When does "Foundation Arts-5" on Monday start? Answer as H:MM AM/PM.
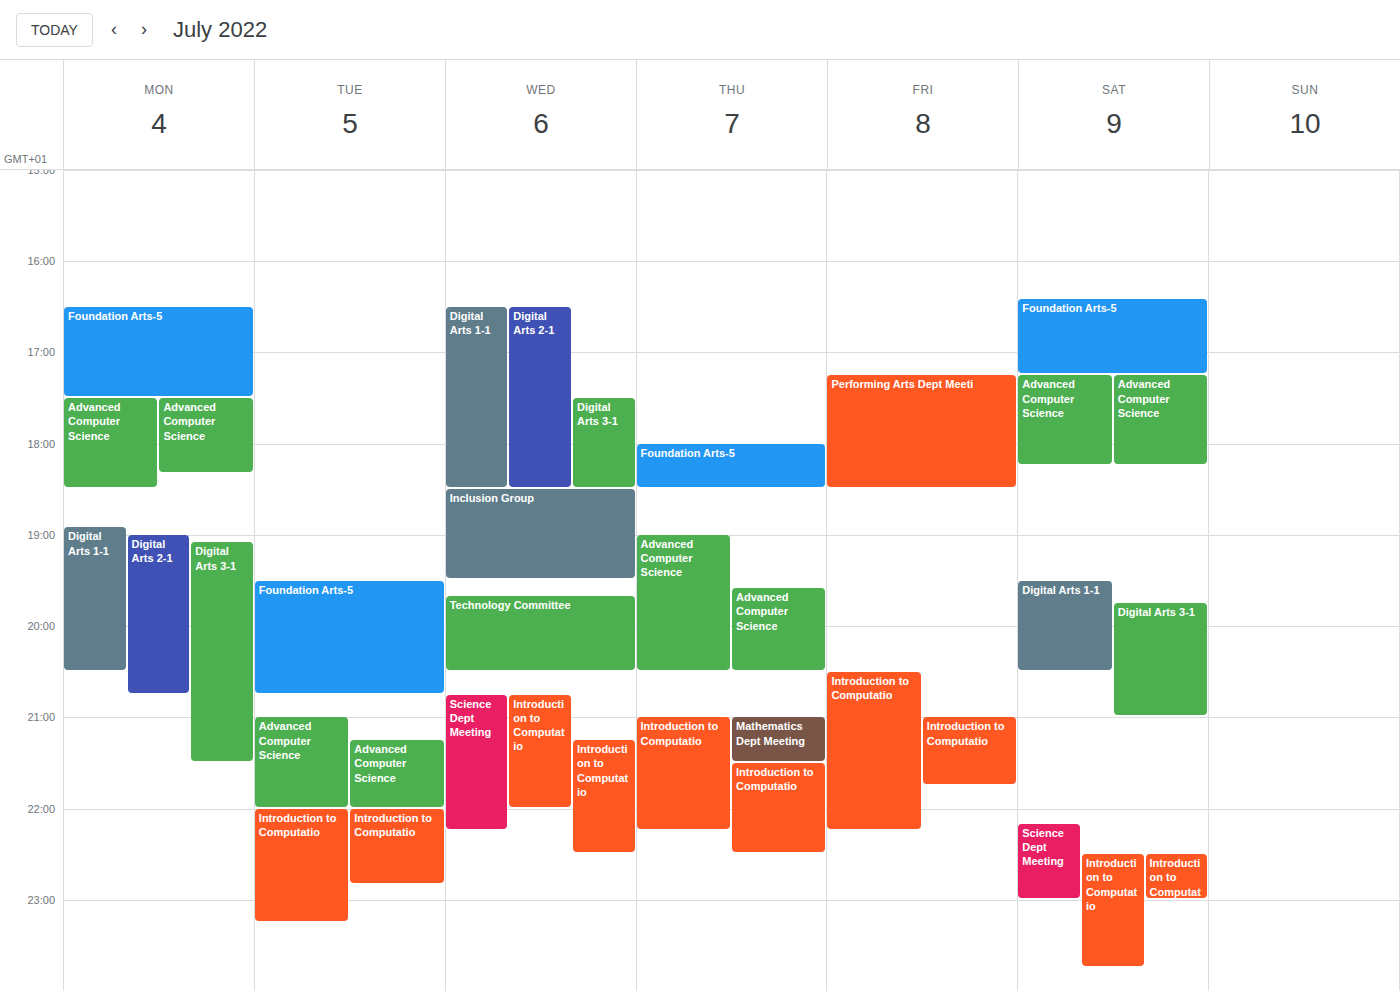
4:30 PM